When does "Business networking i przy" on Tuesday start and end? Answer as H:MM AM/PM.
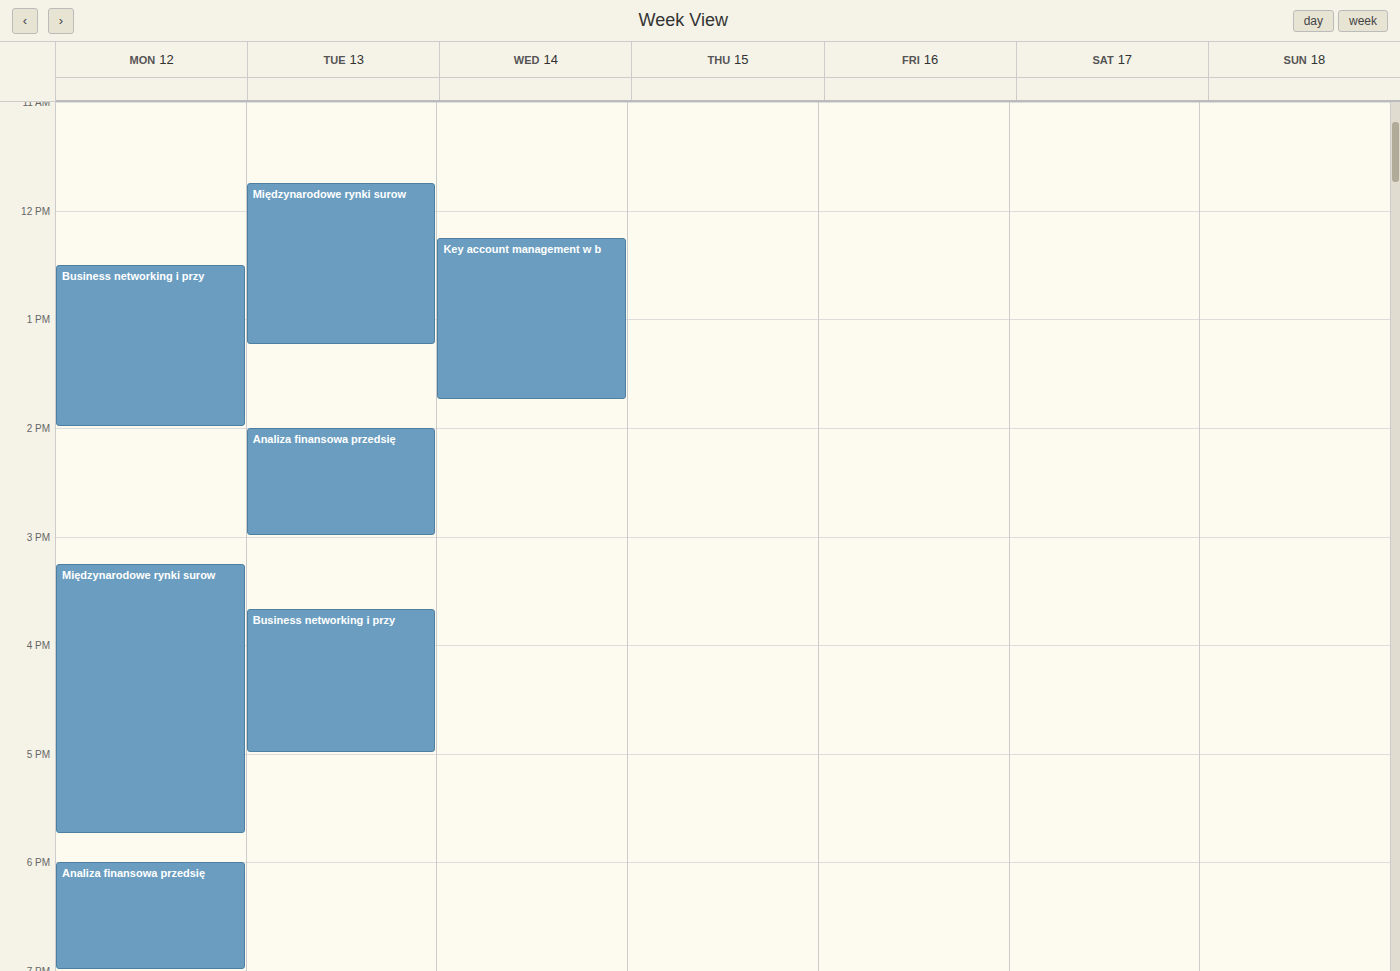
3:40 PM to 5:00 PM